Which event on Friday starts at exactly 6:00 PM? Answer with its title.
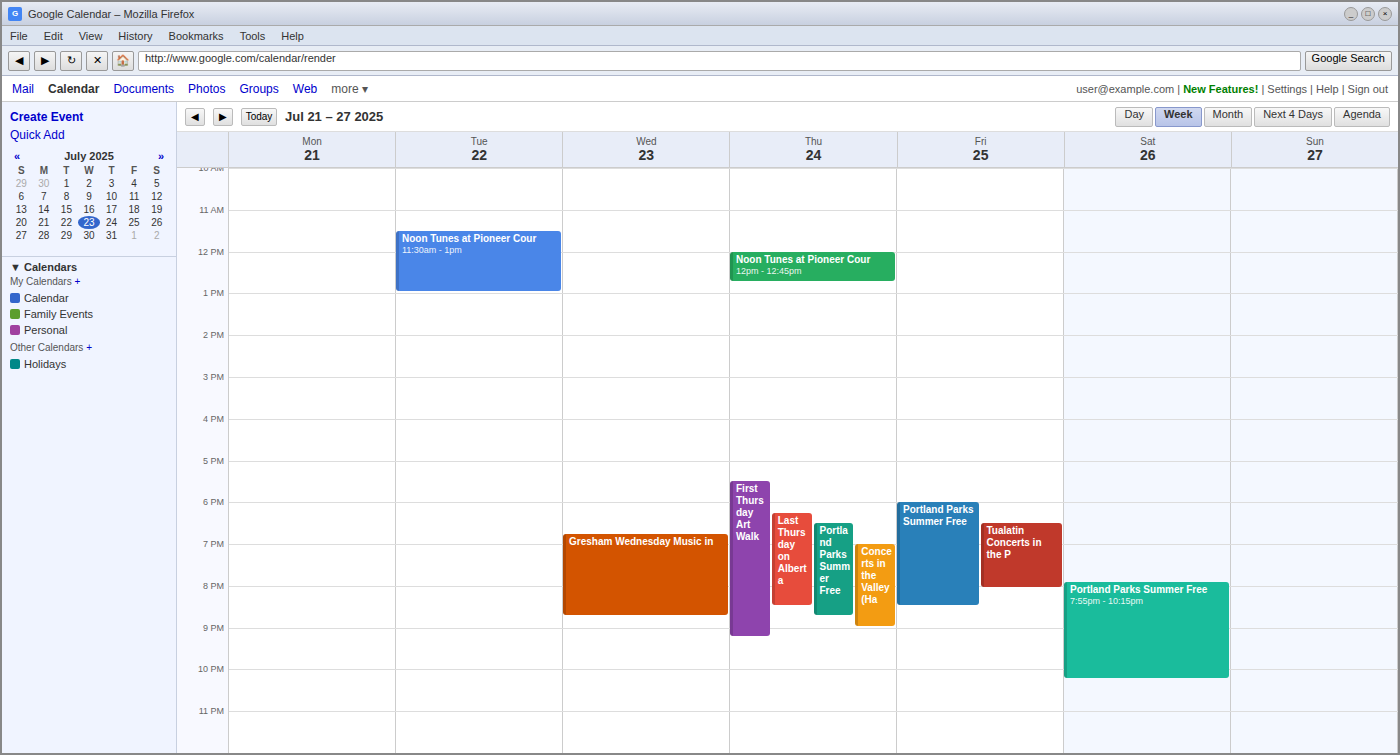
"Portland Parks Summer Free"